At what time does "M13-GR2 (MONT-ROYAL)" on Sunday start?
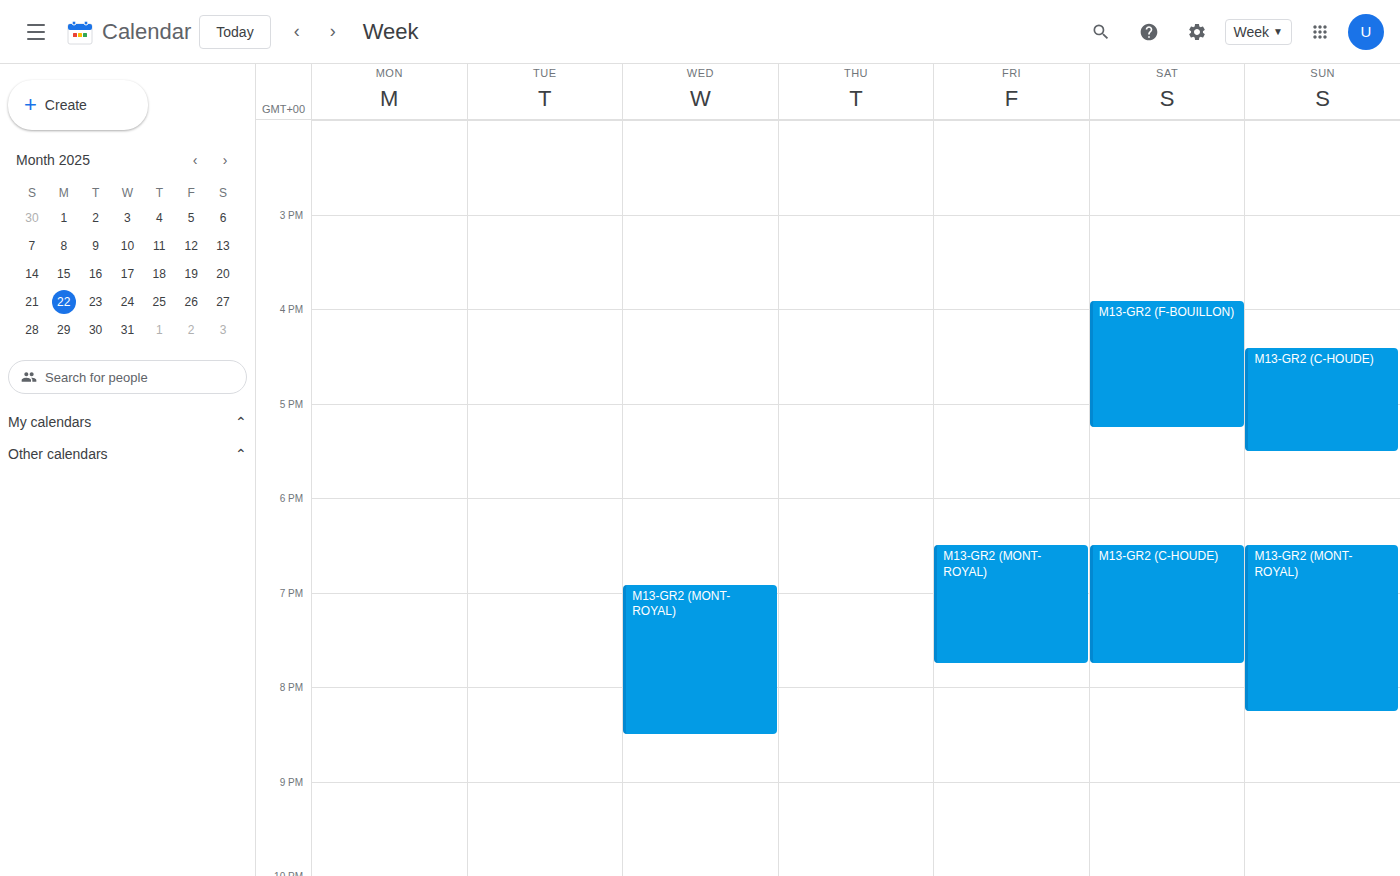
6:30 PM